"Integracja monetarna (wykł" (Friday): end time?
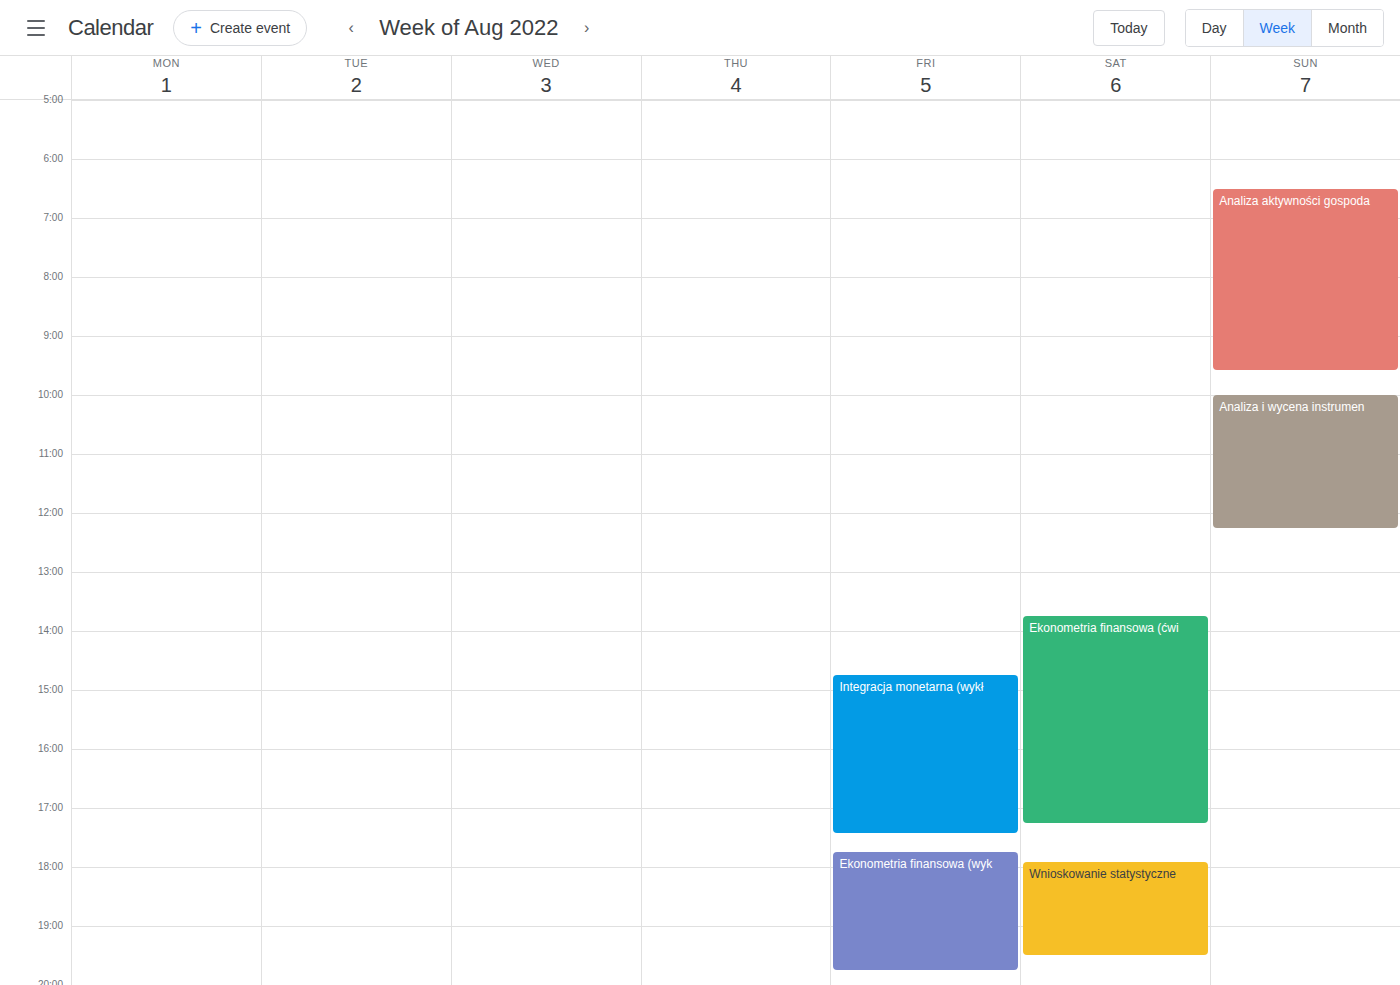
5:25 PM